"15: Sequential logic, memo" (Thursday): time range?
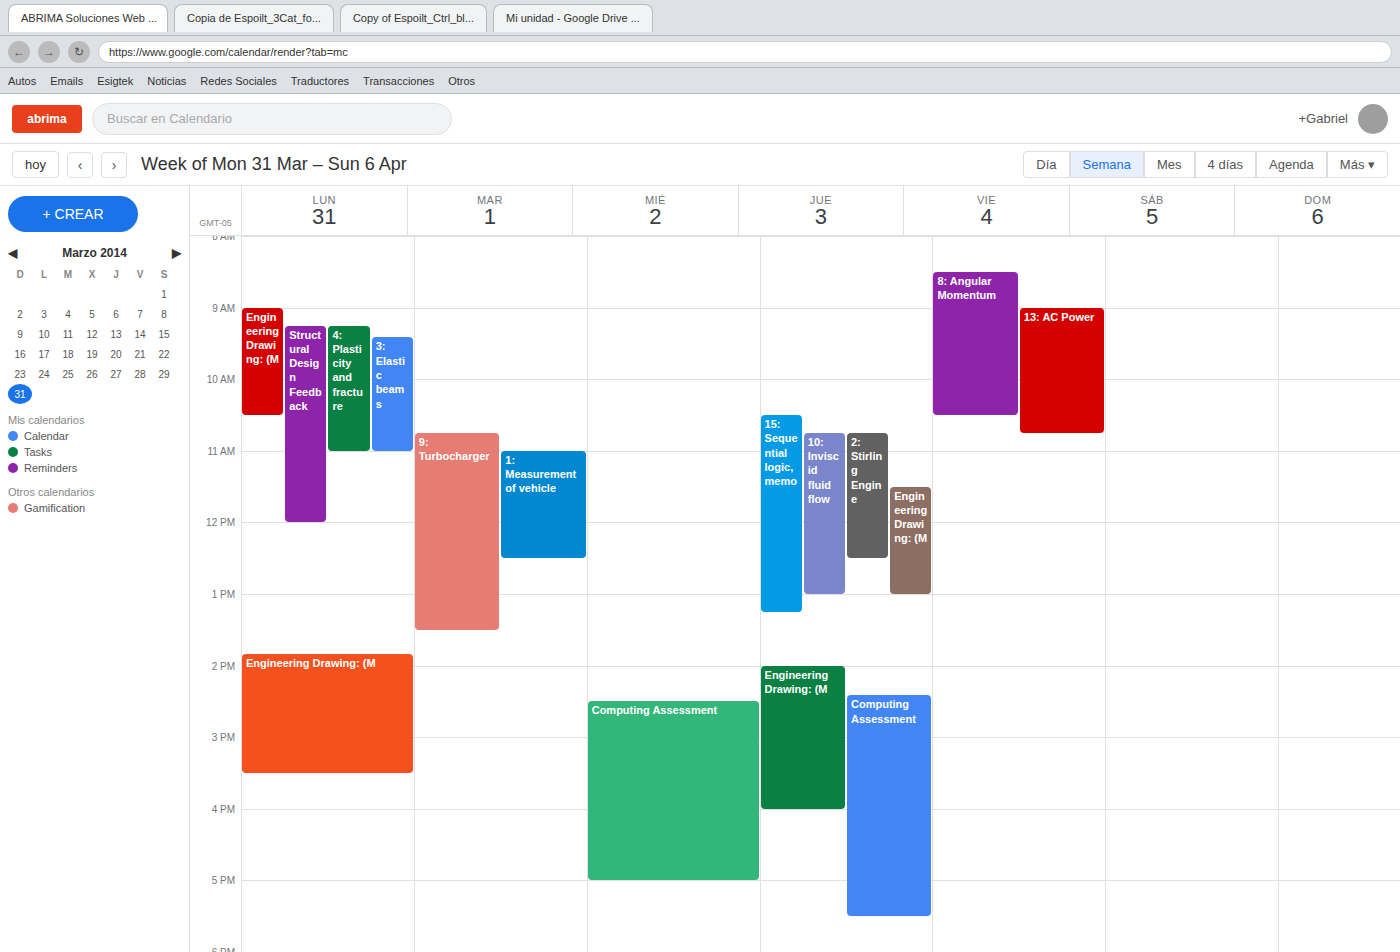
10:30 AM to 1:15 PM